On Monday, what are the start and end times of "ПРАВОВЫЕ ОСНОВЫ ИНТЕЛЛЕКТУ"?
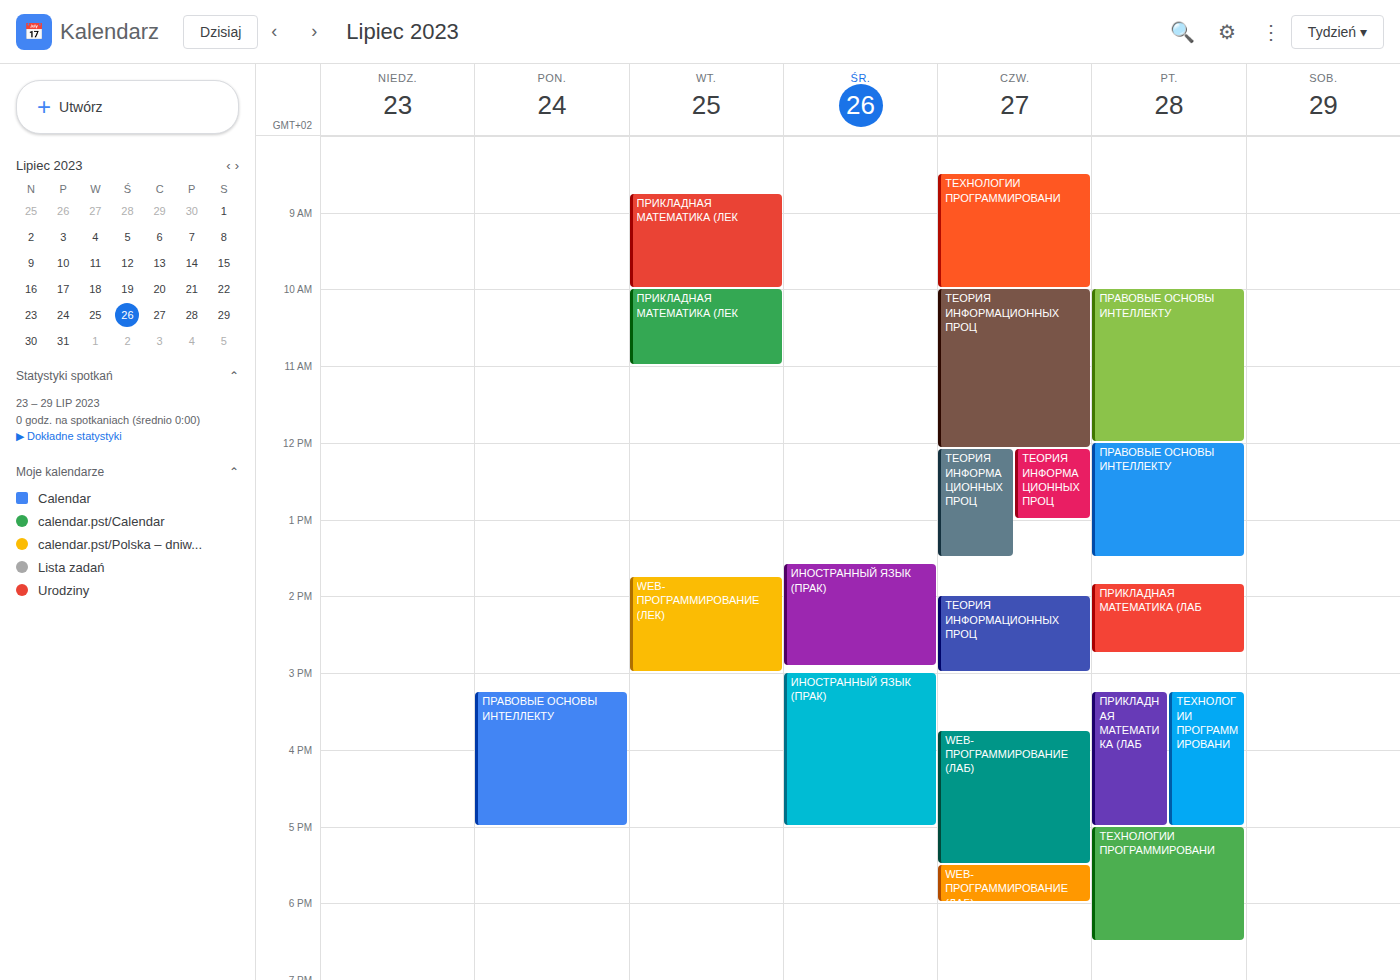
15:15 to 17:00